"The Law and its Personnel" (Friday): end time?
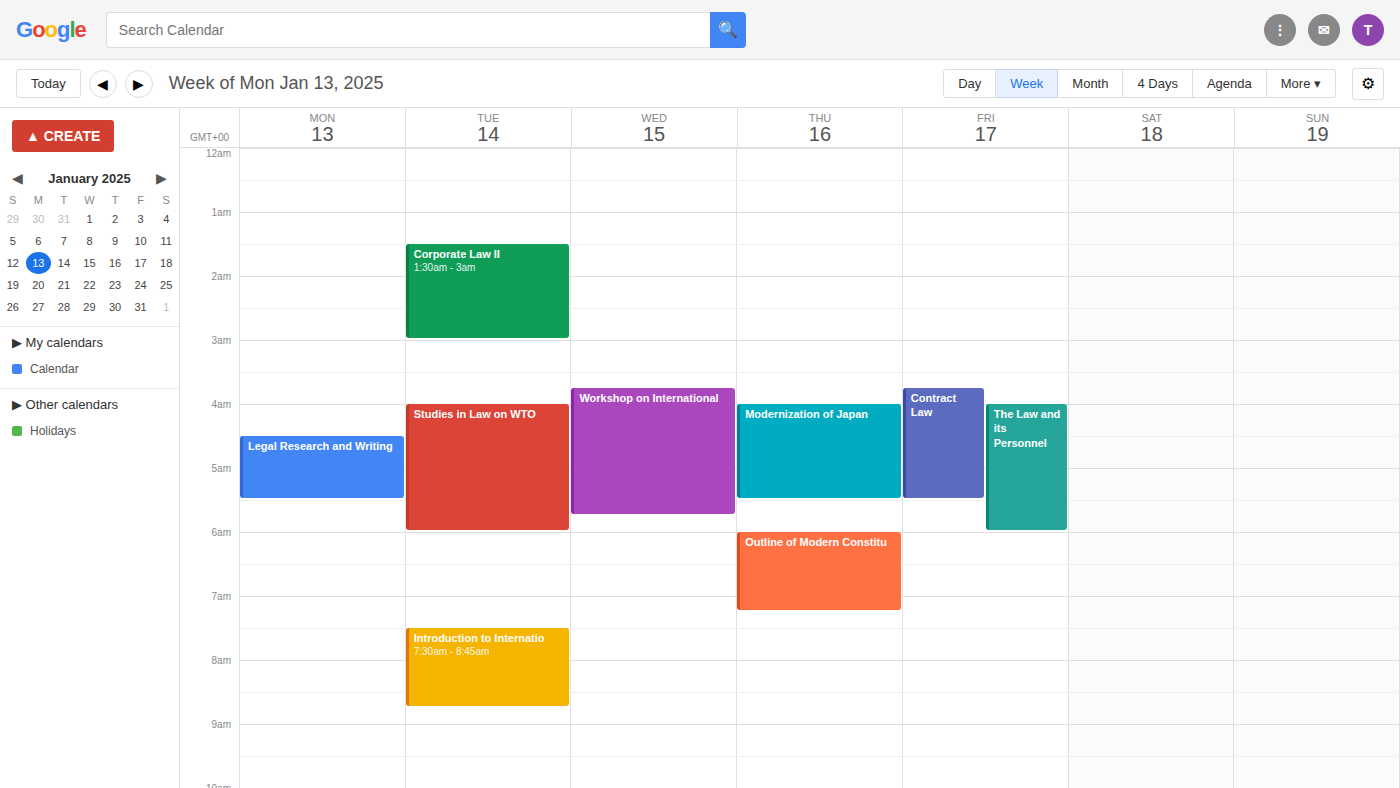
06:00